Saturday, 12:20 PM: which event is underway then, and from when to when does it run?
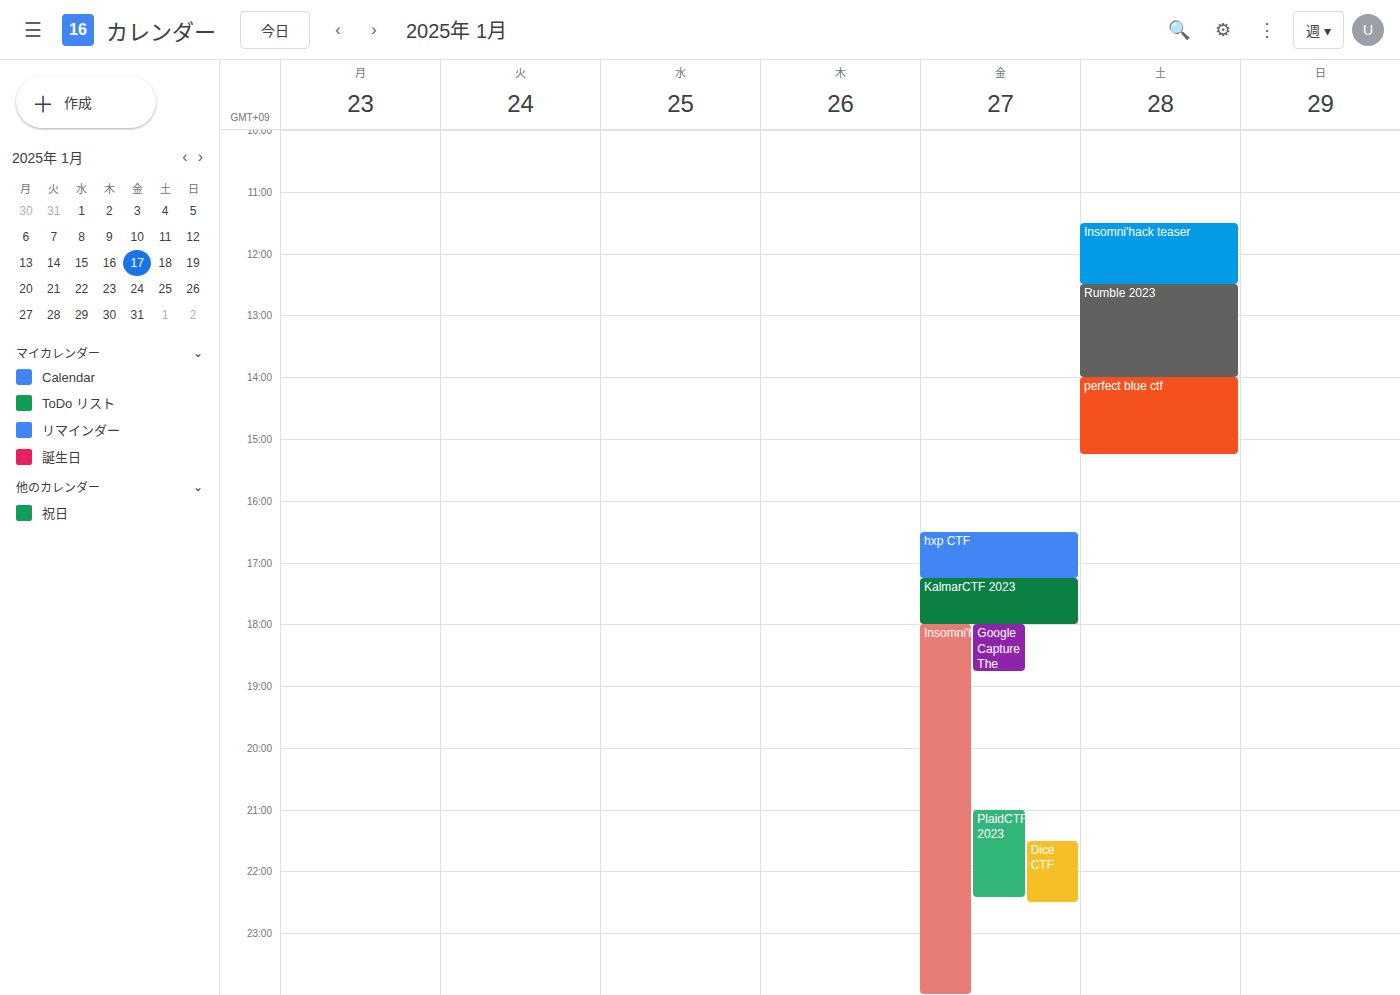
"Insomni'hack teaser", 11:30 AM to 12:30 PM